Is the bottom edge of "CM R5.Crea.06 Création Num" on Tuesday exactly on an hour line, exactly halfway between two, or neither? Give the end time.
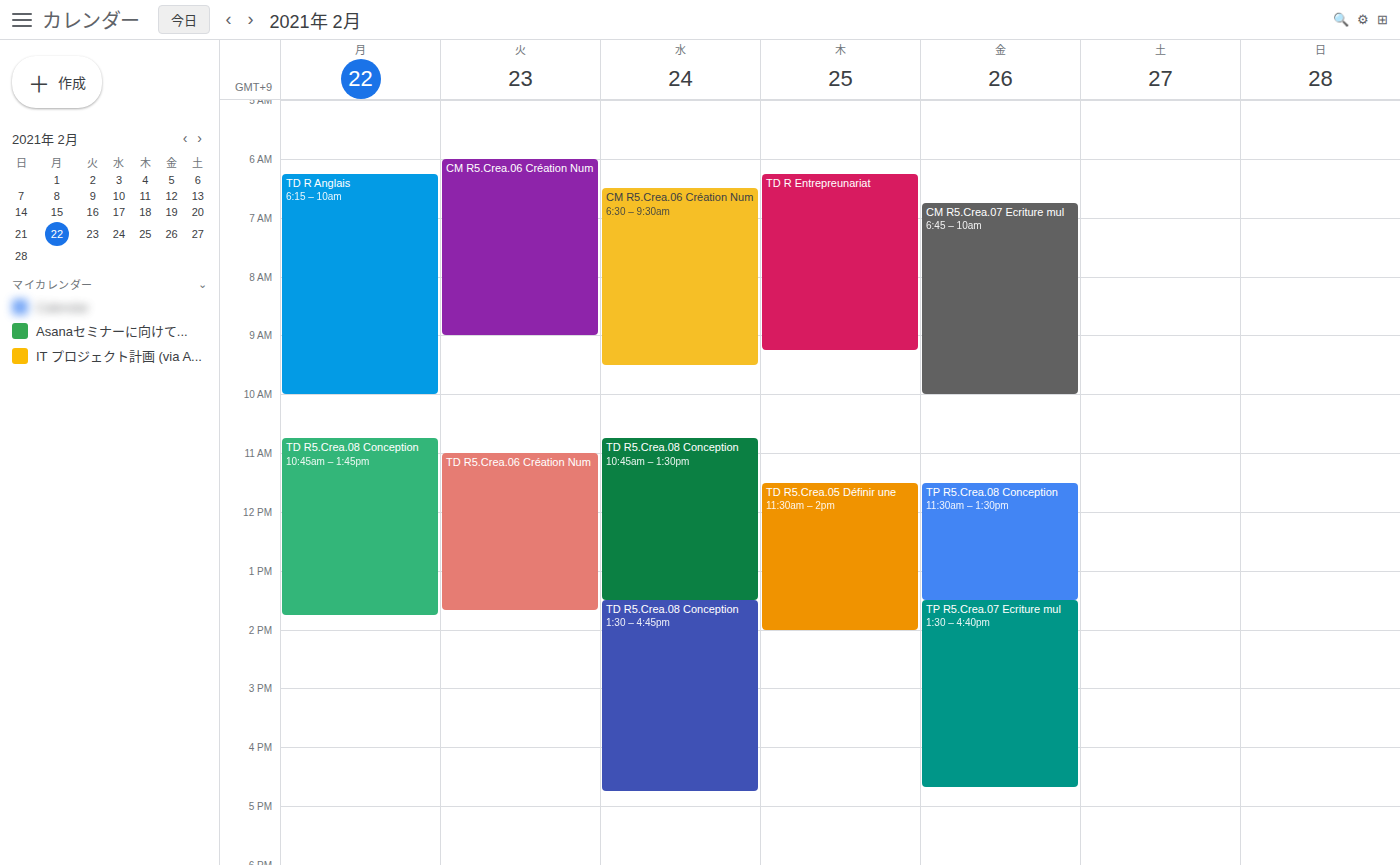
09:00 -- exactly on the 09:00 line.